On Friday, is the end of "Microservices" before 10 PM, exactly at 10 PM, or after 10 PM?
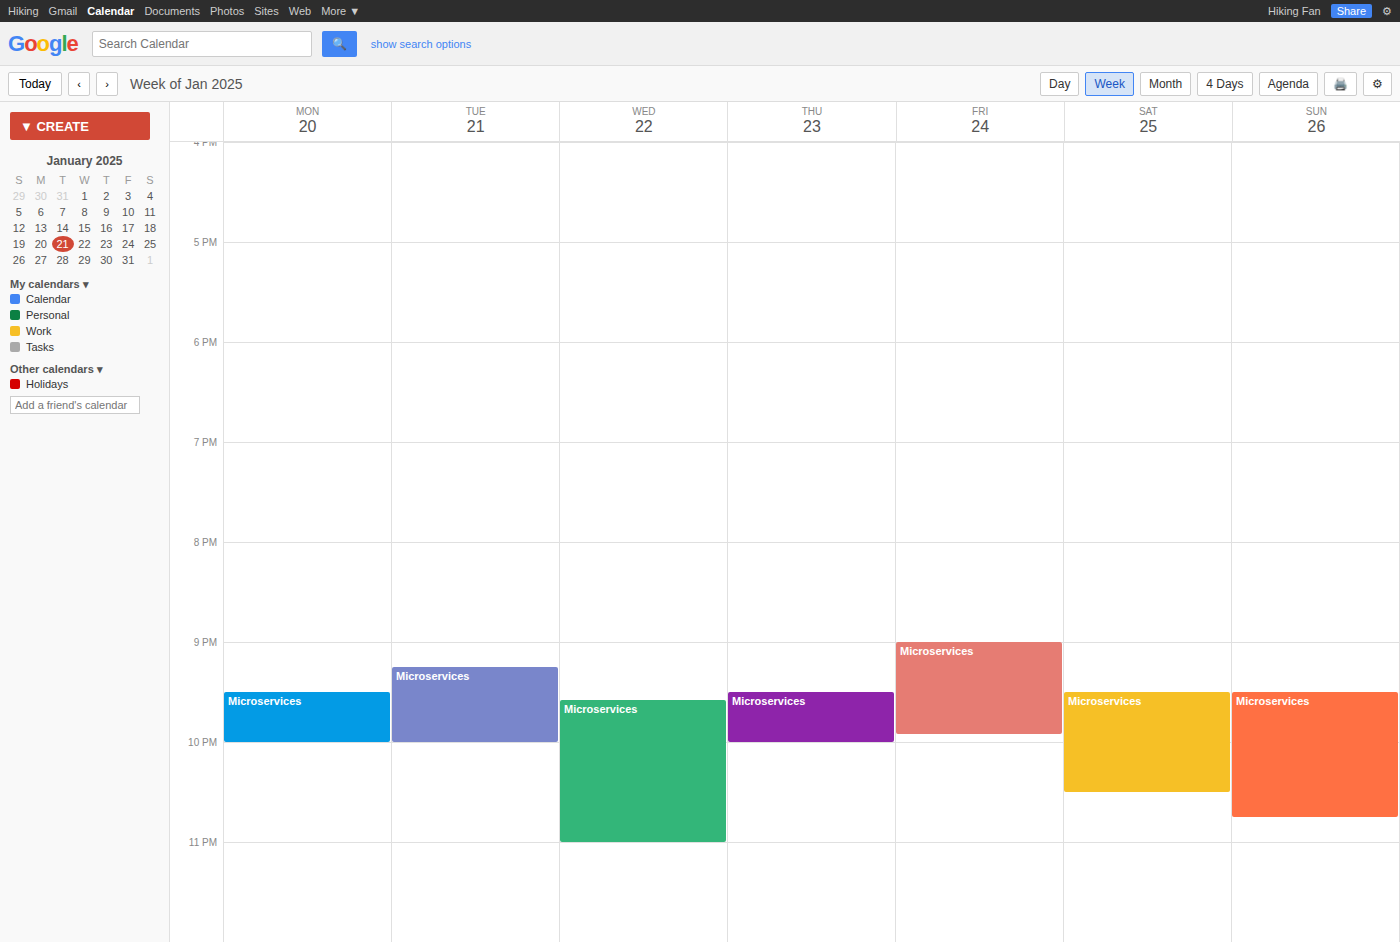
9:55 PM -- before 10 PM, 5 minutes above the 10 PM line.